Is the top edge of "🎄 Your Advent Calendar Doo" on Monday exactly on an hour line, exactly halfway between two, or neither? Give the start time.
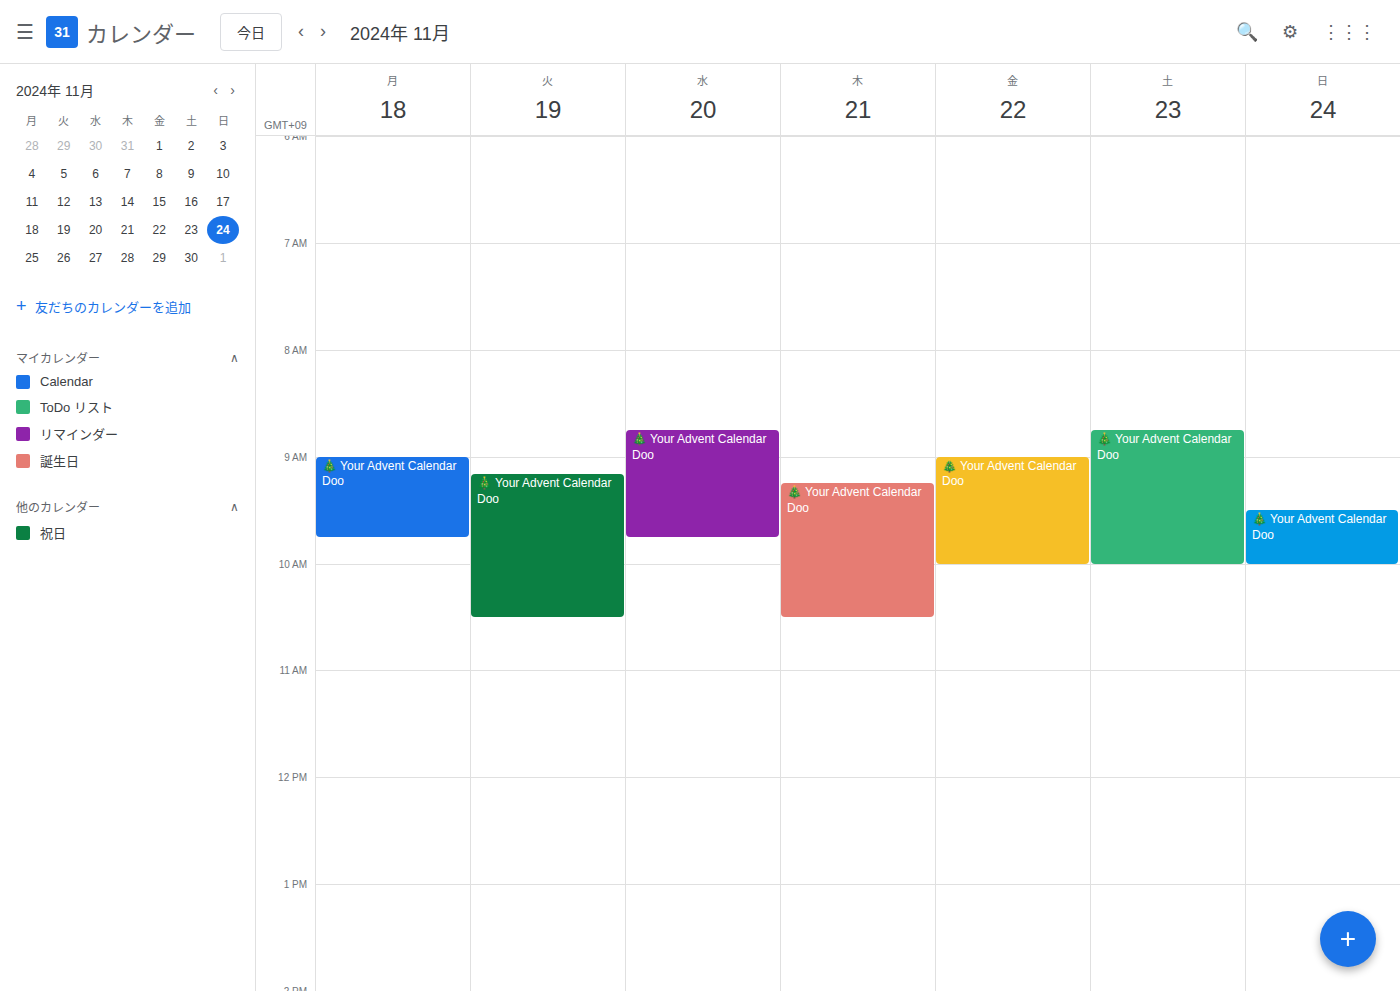
9:00 AM -- exactly on the 9 AM line.